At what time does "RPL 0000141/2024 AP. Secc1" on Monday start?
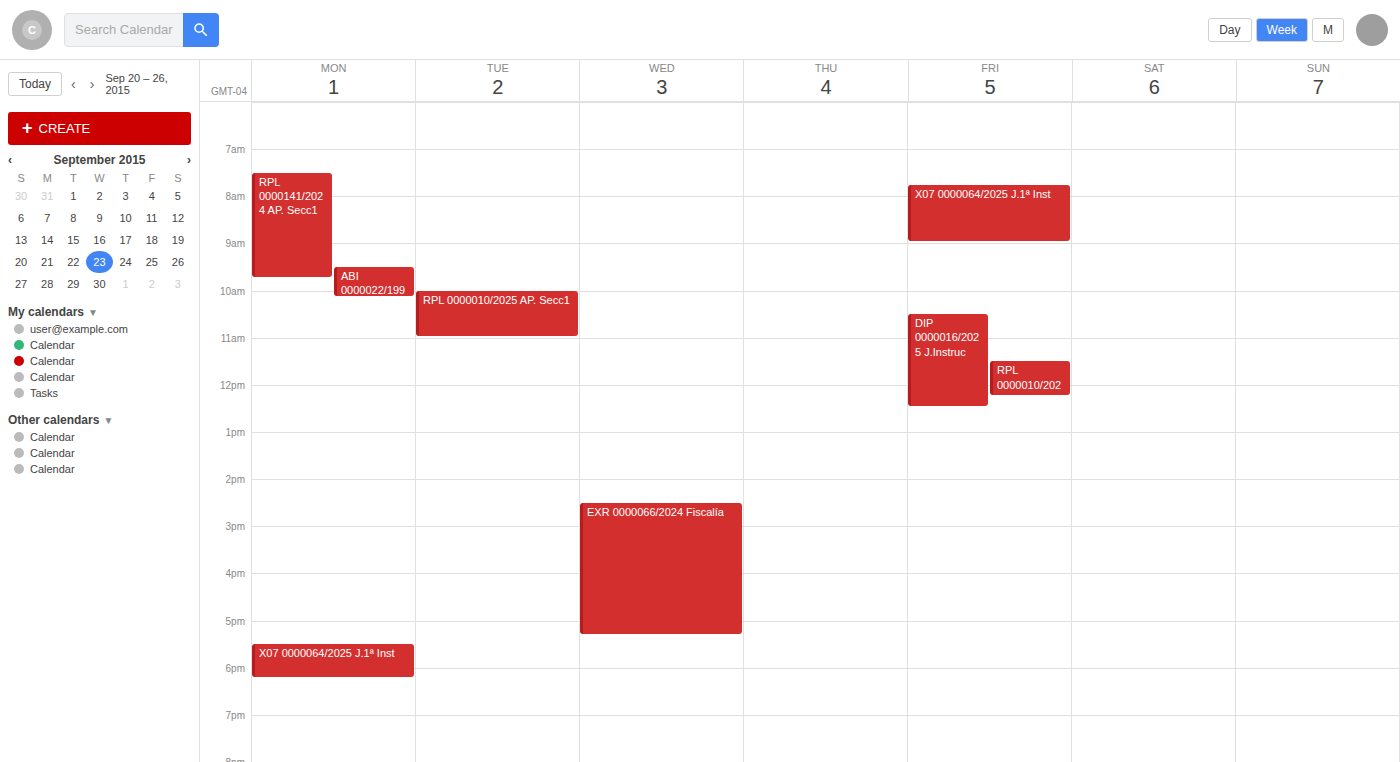
7:30 AM